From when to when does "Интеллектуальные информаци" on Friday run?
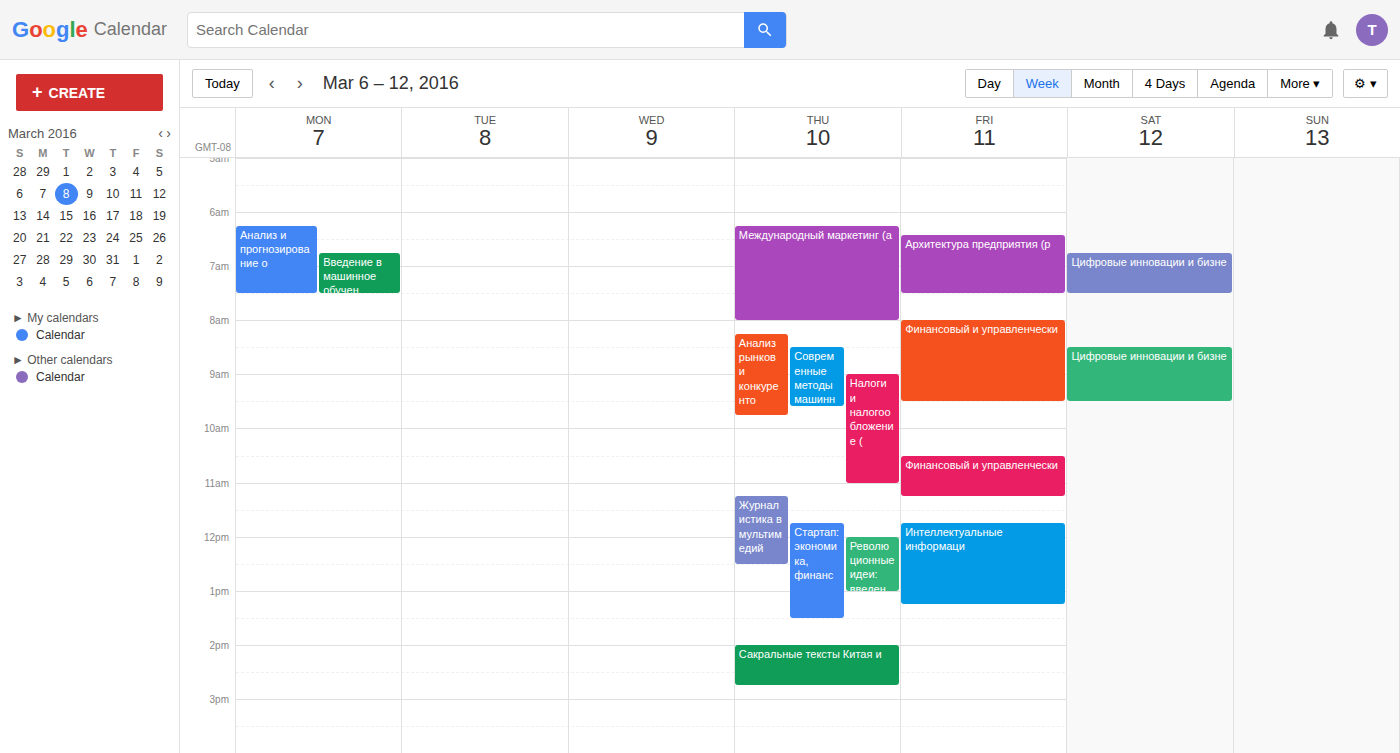
11:45 AM to 1:15 PM